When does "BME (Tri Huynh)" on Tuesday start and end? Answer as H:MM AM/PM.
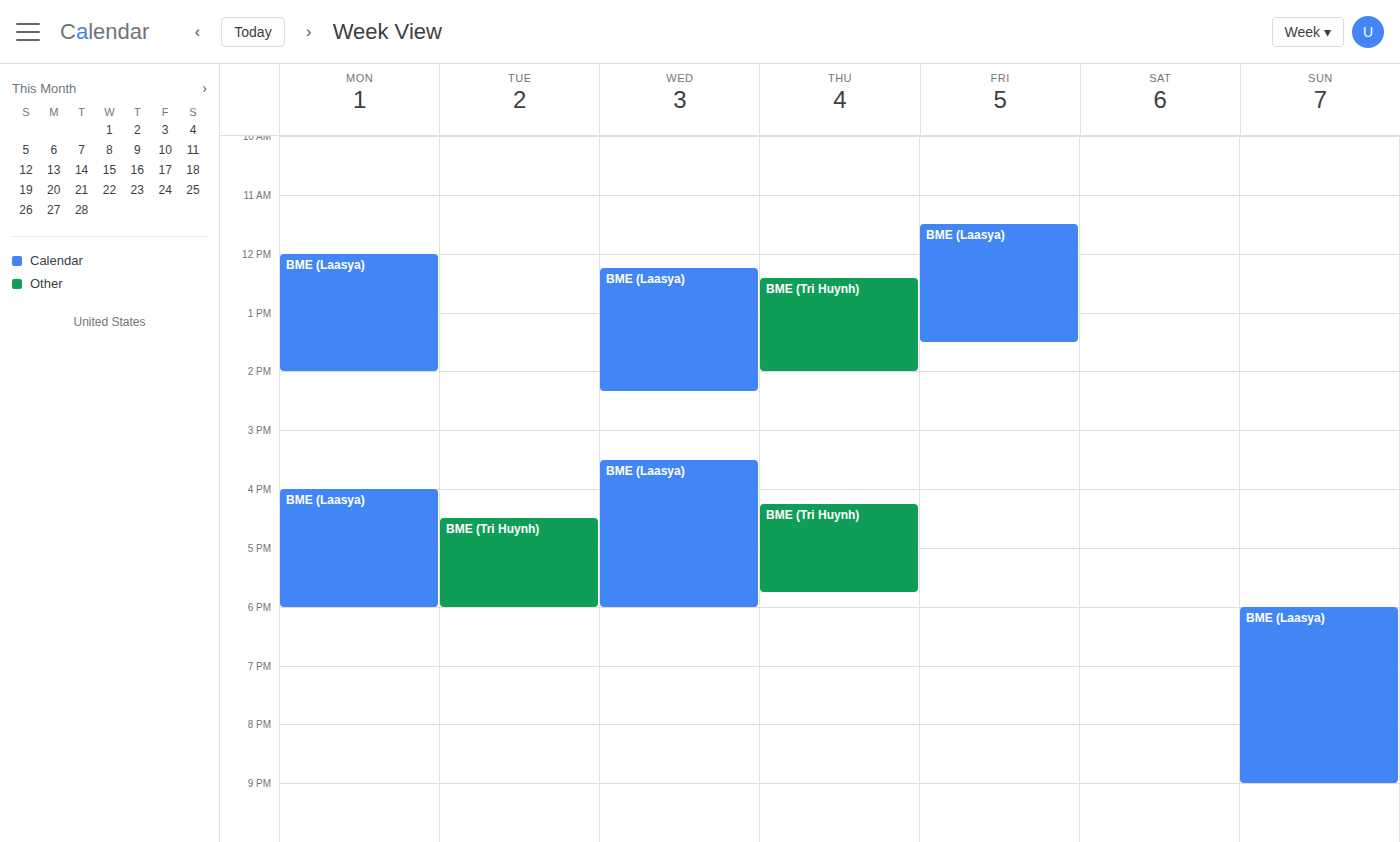
4:30 PM to 6:00 PM